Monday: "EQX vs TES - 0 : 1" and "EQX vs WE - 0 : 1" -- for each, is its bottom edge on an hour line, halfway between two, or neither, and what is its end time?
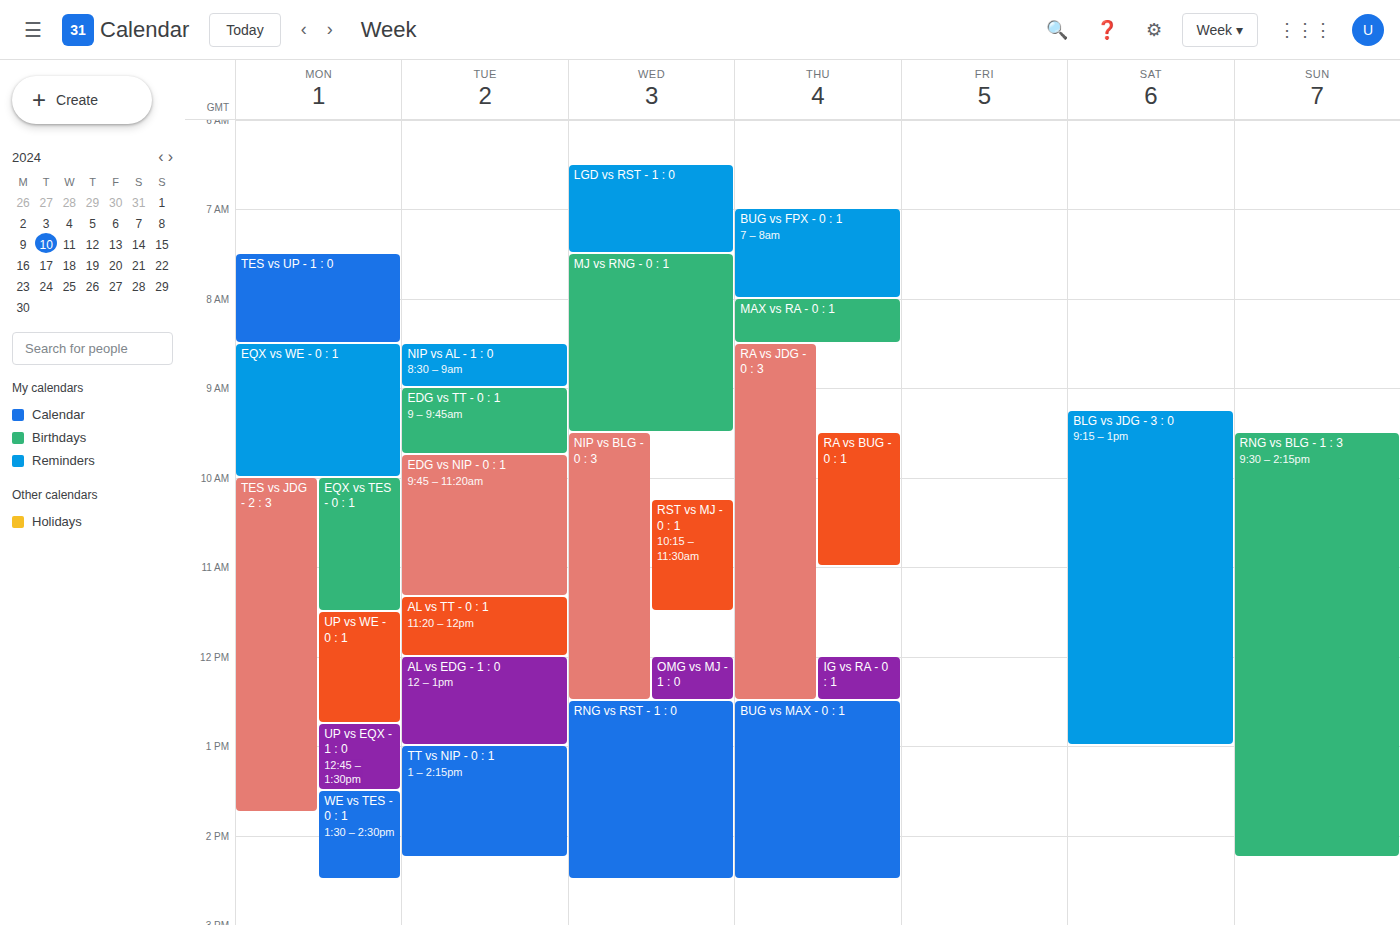
"EQX vs TES - 0 : 1": 11:30 AM, halfway between the 11 AM and 12 PM lines. "EQX vs WE - 0 : 1": 10:00 AM, exactly on the 10 AM line.